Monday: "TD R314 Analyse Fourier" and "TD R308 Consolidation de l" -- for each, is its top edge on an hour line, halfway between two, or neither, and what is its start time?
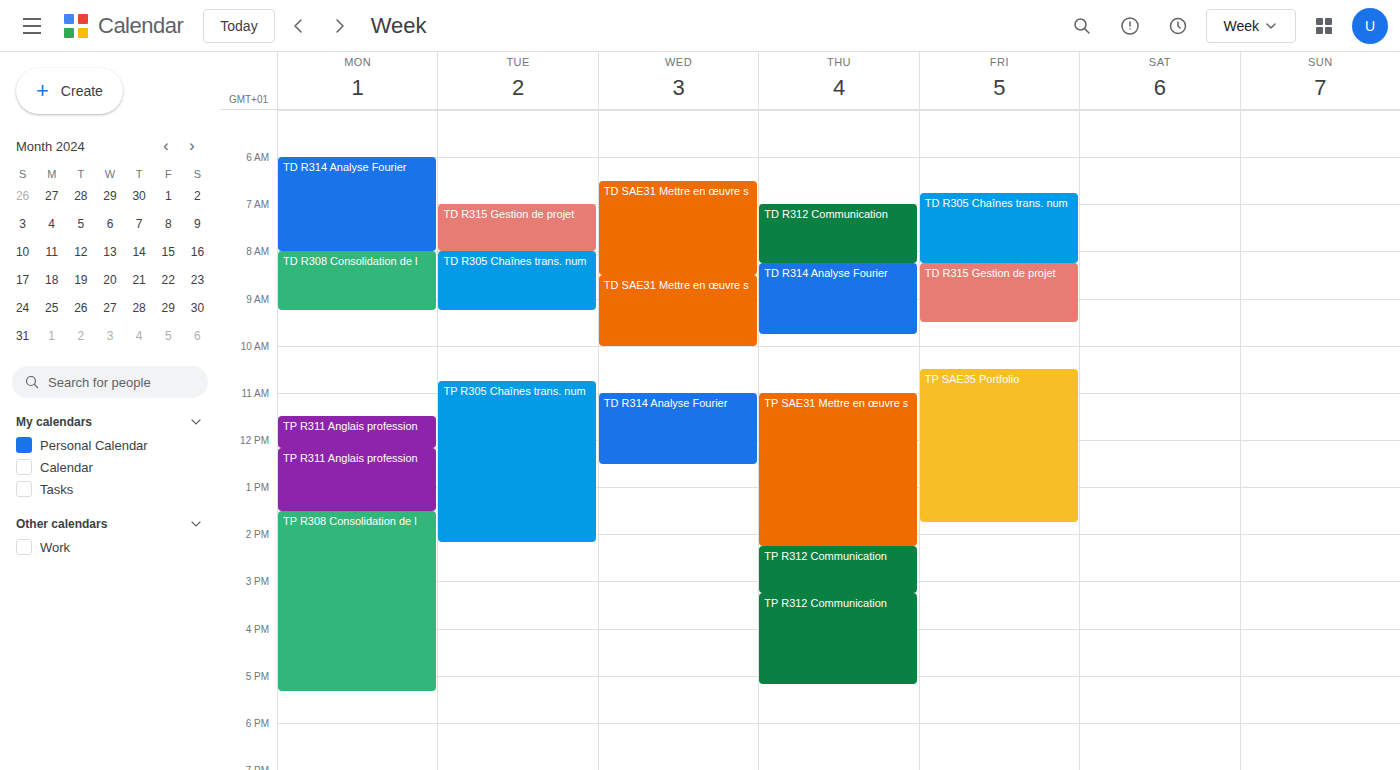
"TD R314 Analyse Fourier": 06:00, exactly on the 06:00 line. "TD R308 Consolidation de l": 08:00, exactly on the 08:00 line.